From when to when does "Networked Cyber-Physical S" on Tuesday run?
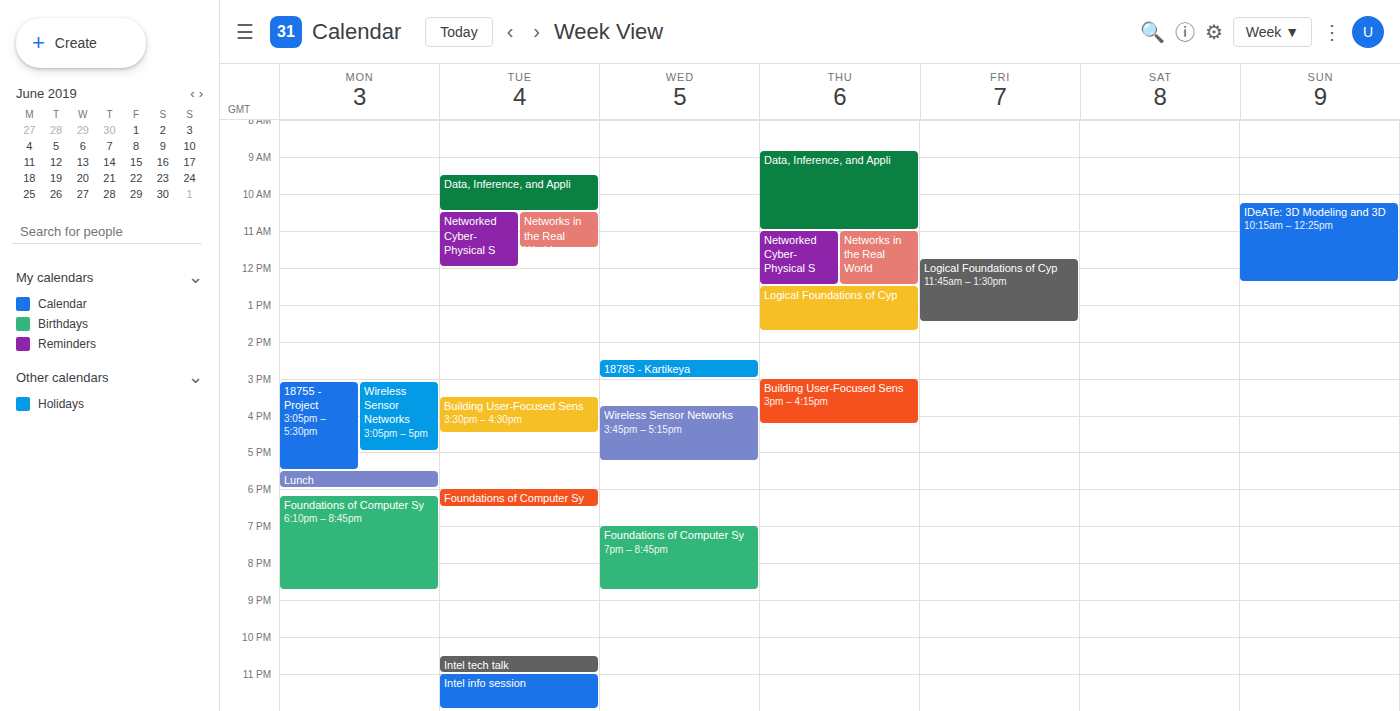
10:30 AM to 12:00 PM